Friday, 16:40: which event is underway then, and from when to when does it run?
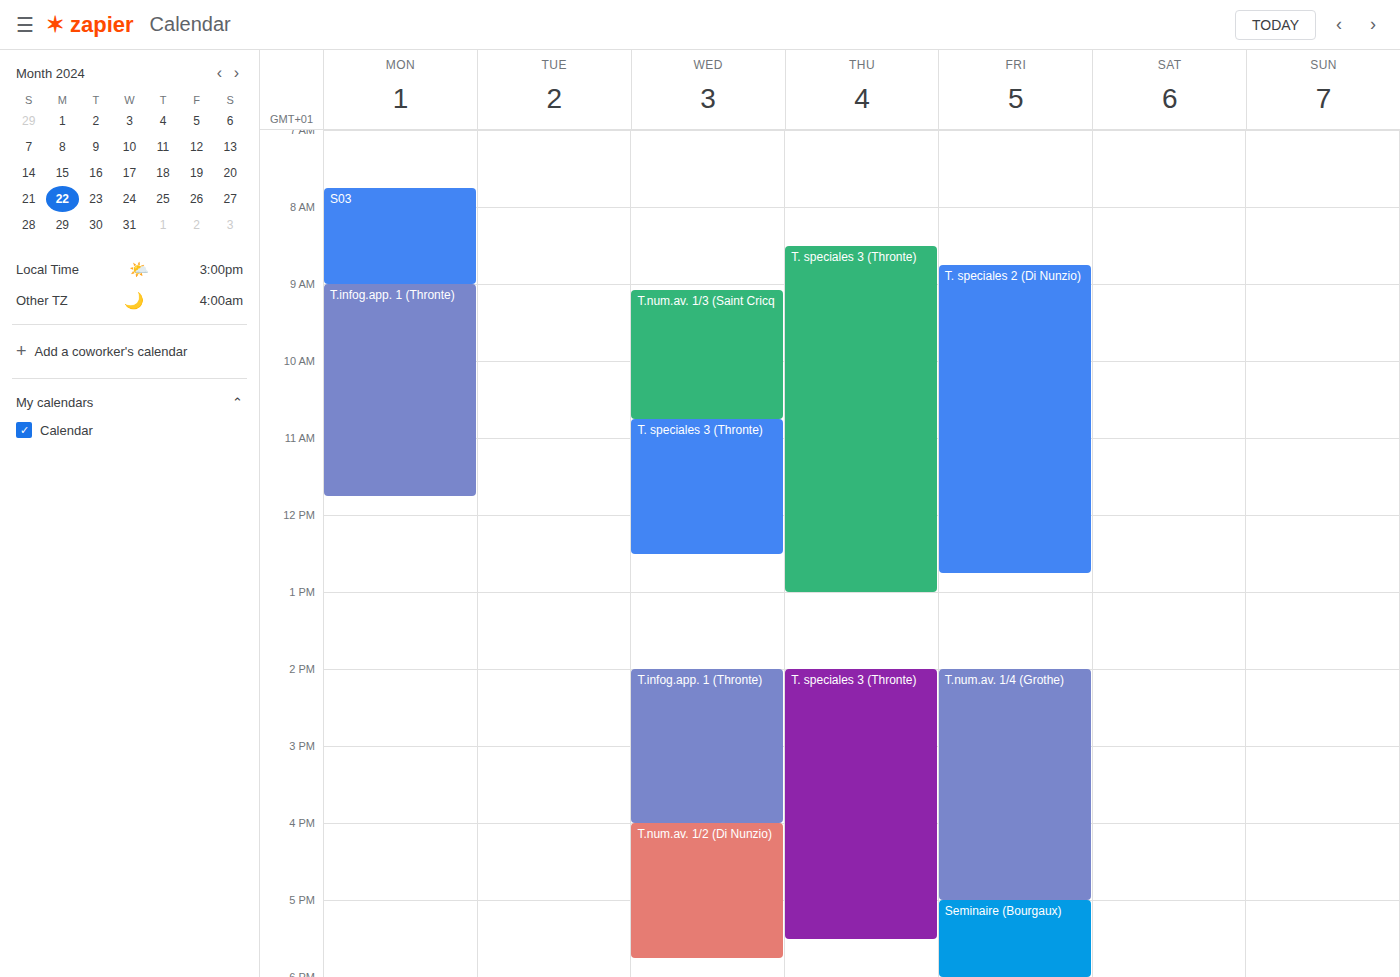
"T.num.av. 1/4 (Grothe)", 14:00 to 17:00